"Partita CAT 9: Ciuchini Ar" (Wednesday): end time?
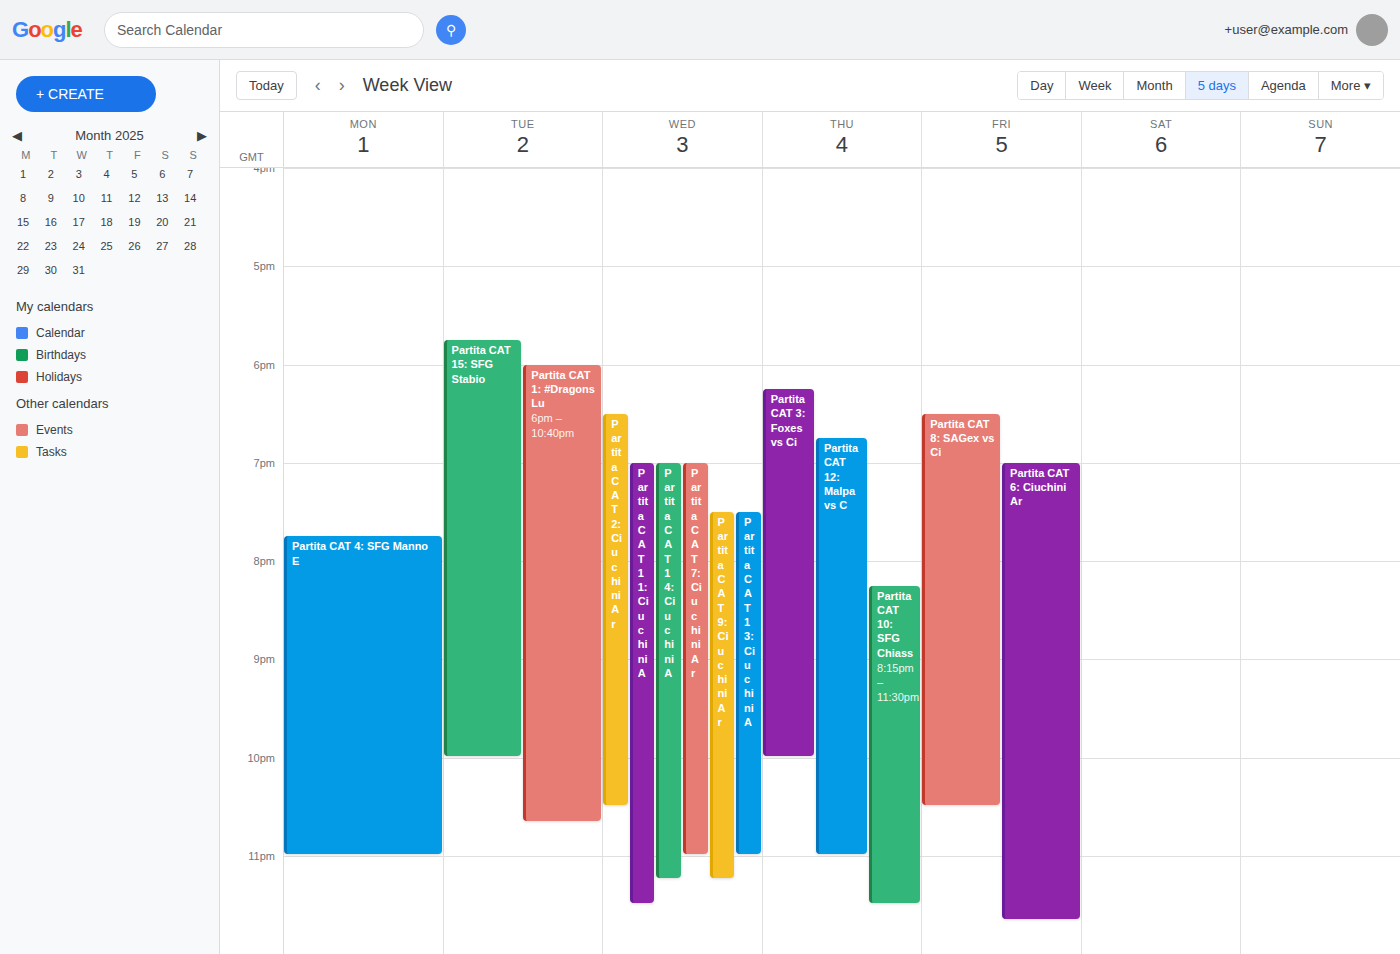
11:15 PM